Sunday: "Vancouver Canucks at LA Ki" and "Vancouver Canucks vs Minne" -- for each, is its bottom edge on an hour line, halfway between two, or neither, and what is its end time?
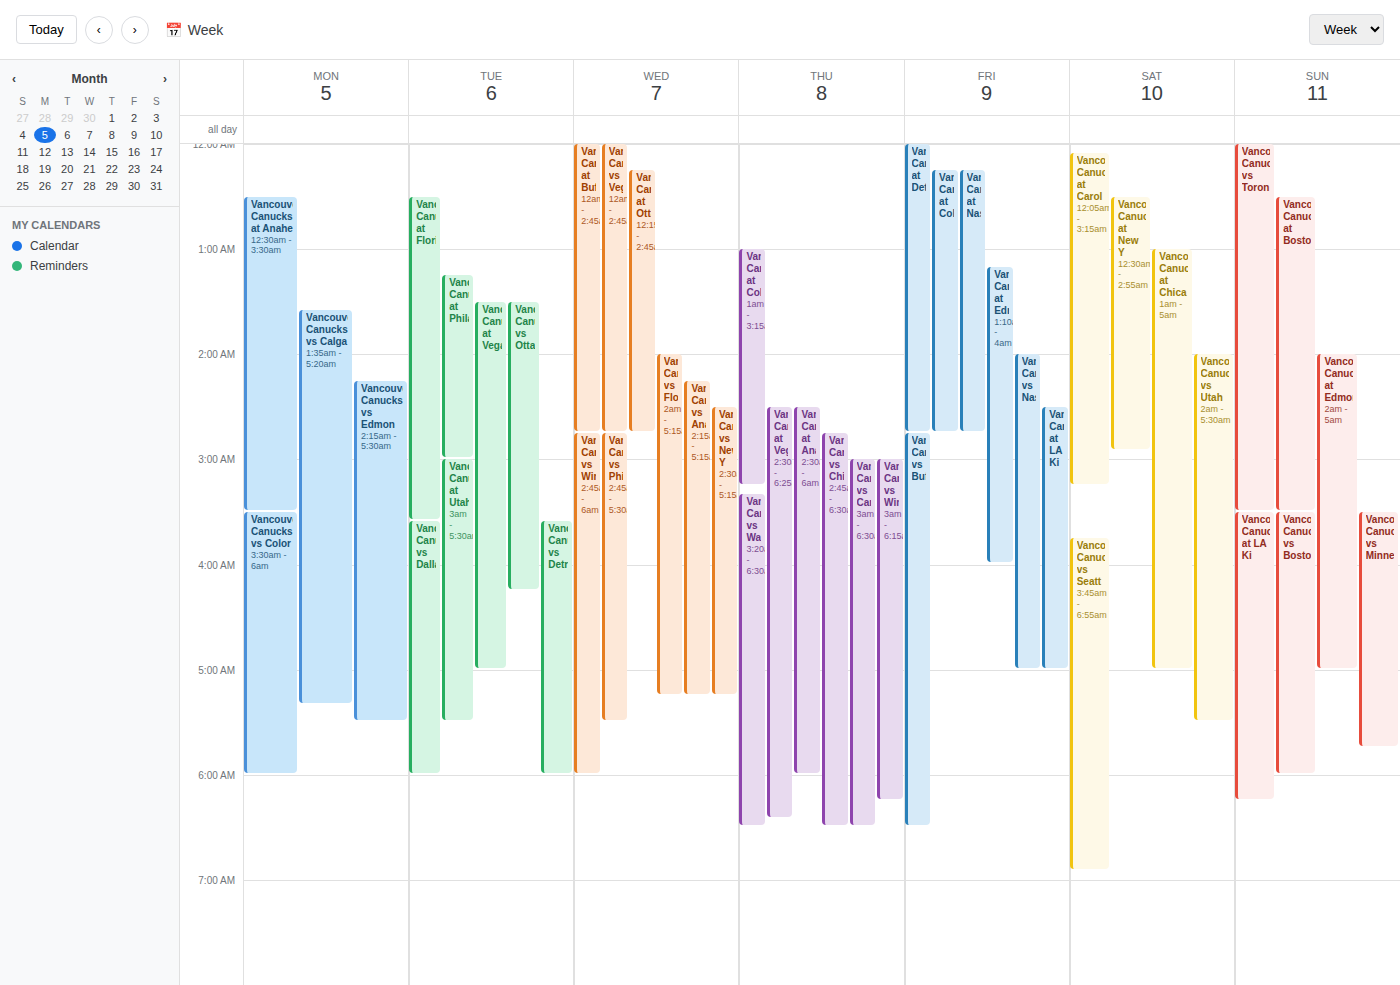
"Vancouver Canucks at LA Ki": 06:15, neither: a quarter of the way from the 06:00 line to the 07:00 line. "Vancouver Canucks vs Minne": 05:45, neither: three quarters of the way from the 05:00 line to the 06:00 line.